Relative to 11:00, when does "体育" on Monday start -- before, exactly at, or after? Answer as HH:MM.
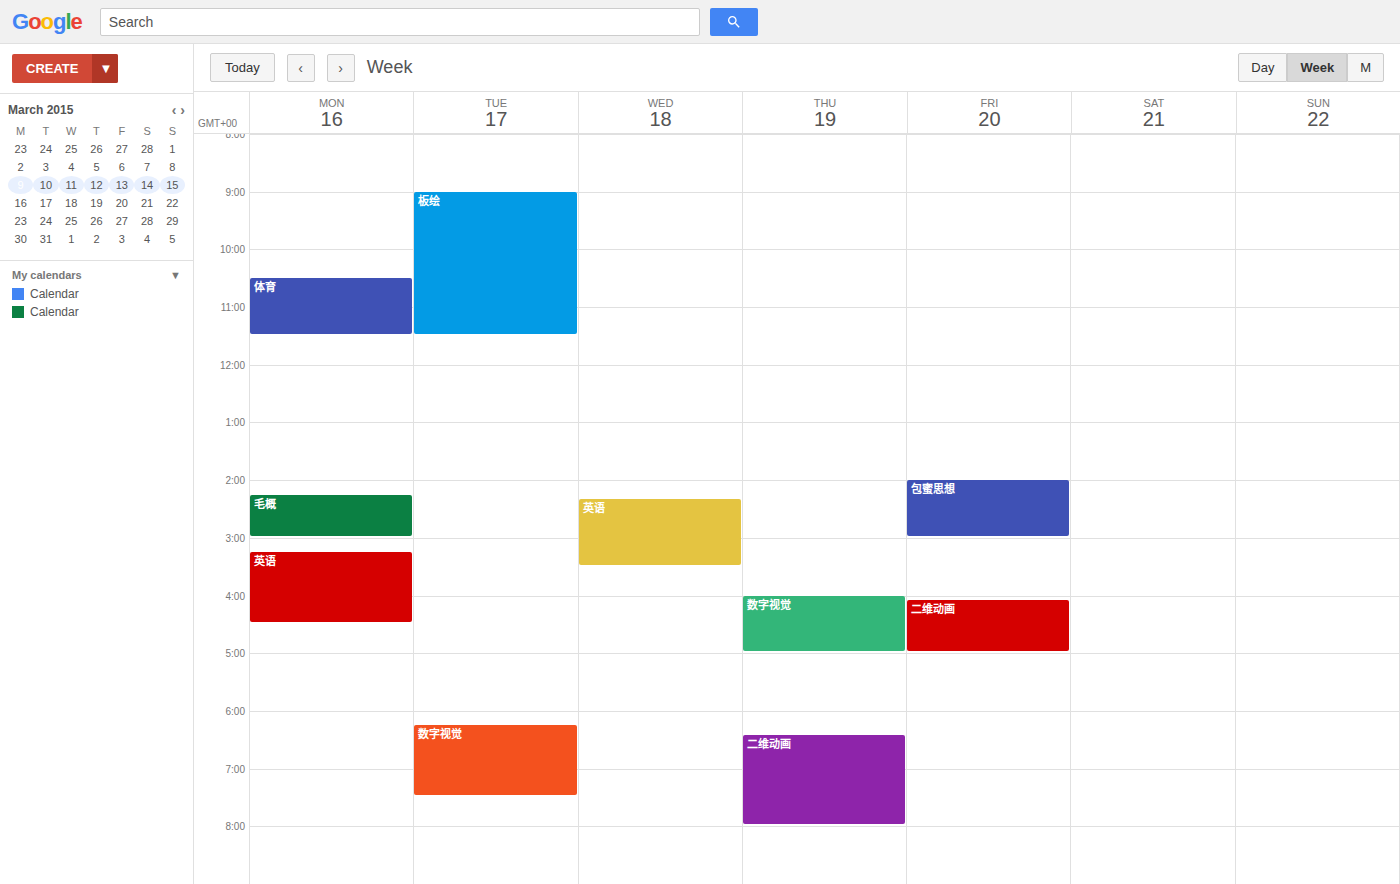
10:30 -- before 11:00, 30 minutes above the 11:00 line.